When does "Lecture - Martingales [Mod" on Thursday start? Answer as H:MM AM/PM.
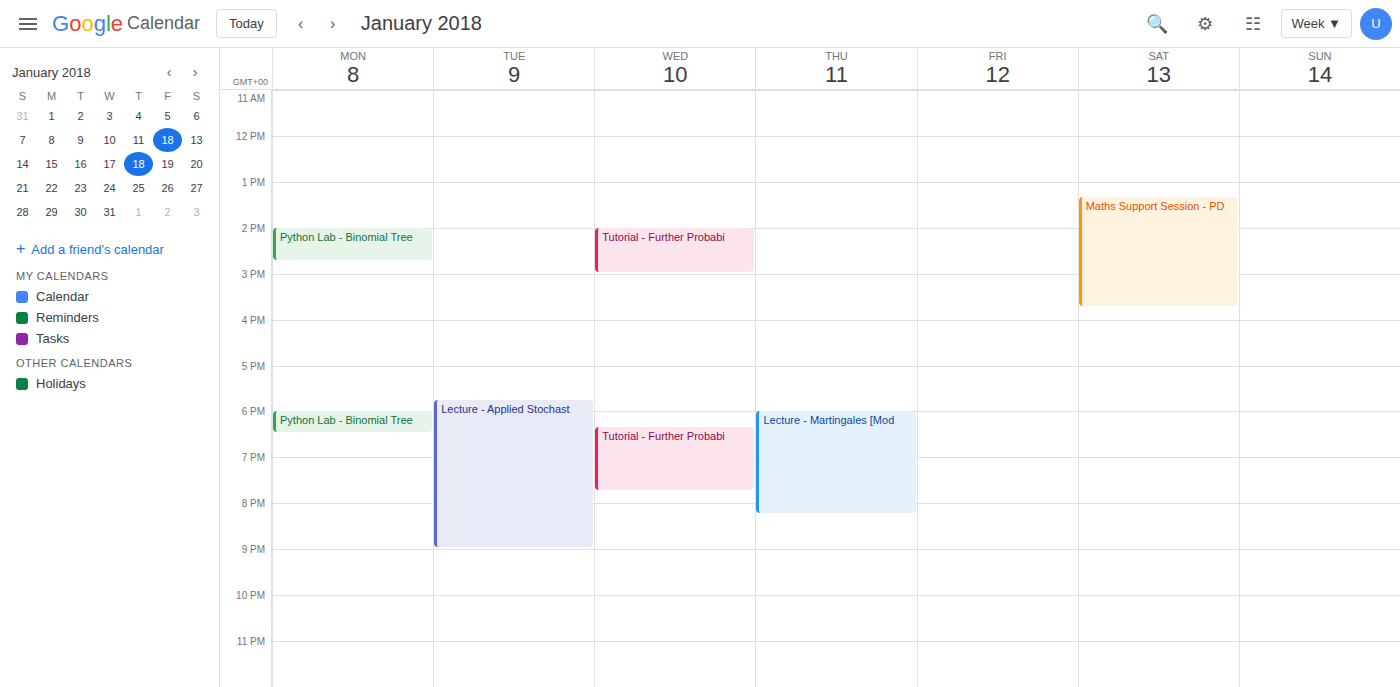
6:00 PM